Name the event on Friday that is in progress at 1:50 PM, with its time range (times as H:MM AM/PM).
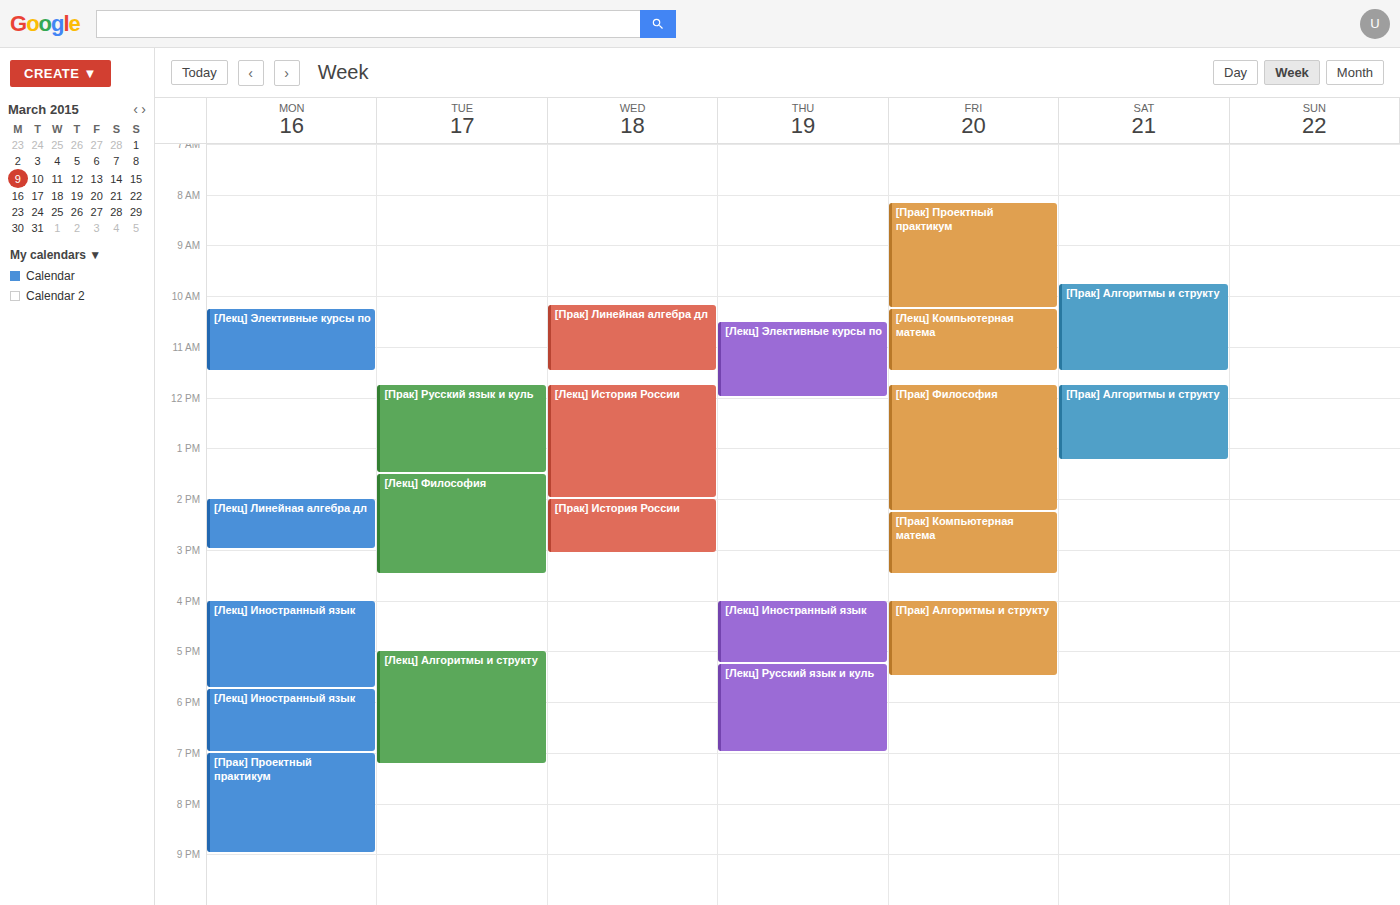
"[Прак] Философия", 11:45 AM to 2:15 PM